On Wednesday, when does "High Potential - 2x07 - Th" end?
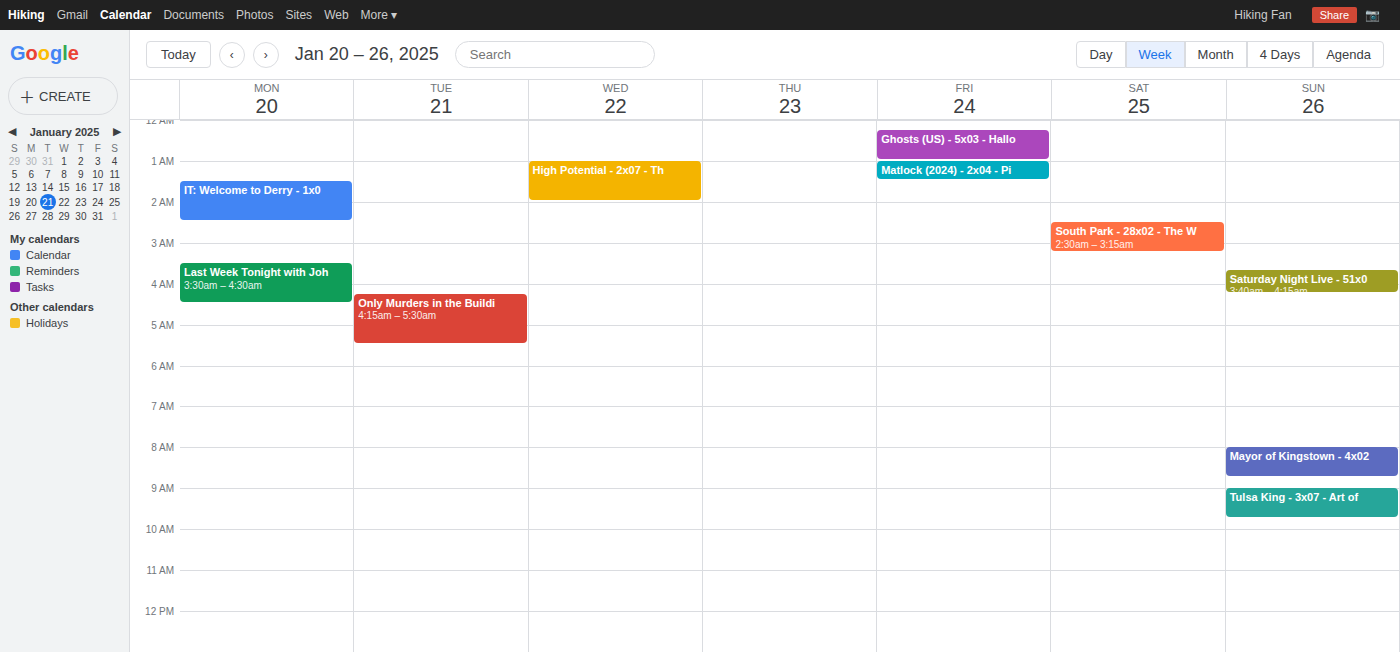
2:00 AM